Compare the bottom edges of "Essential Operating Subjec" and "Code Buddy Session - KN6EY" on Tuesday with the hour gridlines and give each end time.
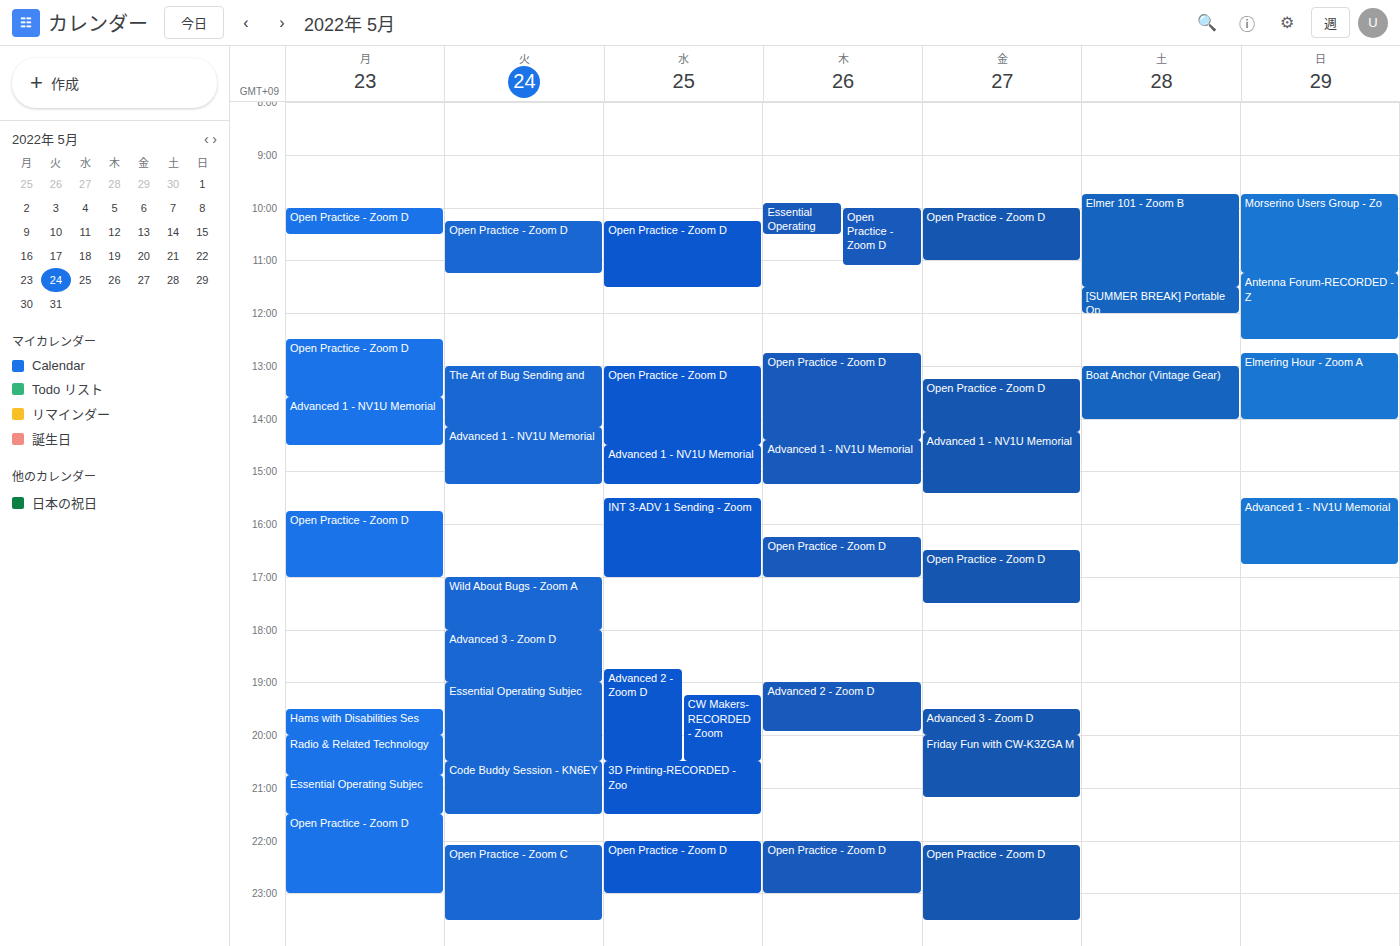
"Essential Operating Subjec": 20:30, halfway between the 20:00 and 21:00 lines. "Code Buddy Session - KN6EY": 21:30, halfway between the 21:00 and 22:00 lines.